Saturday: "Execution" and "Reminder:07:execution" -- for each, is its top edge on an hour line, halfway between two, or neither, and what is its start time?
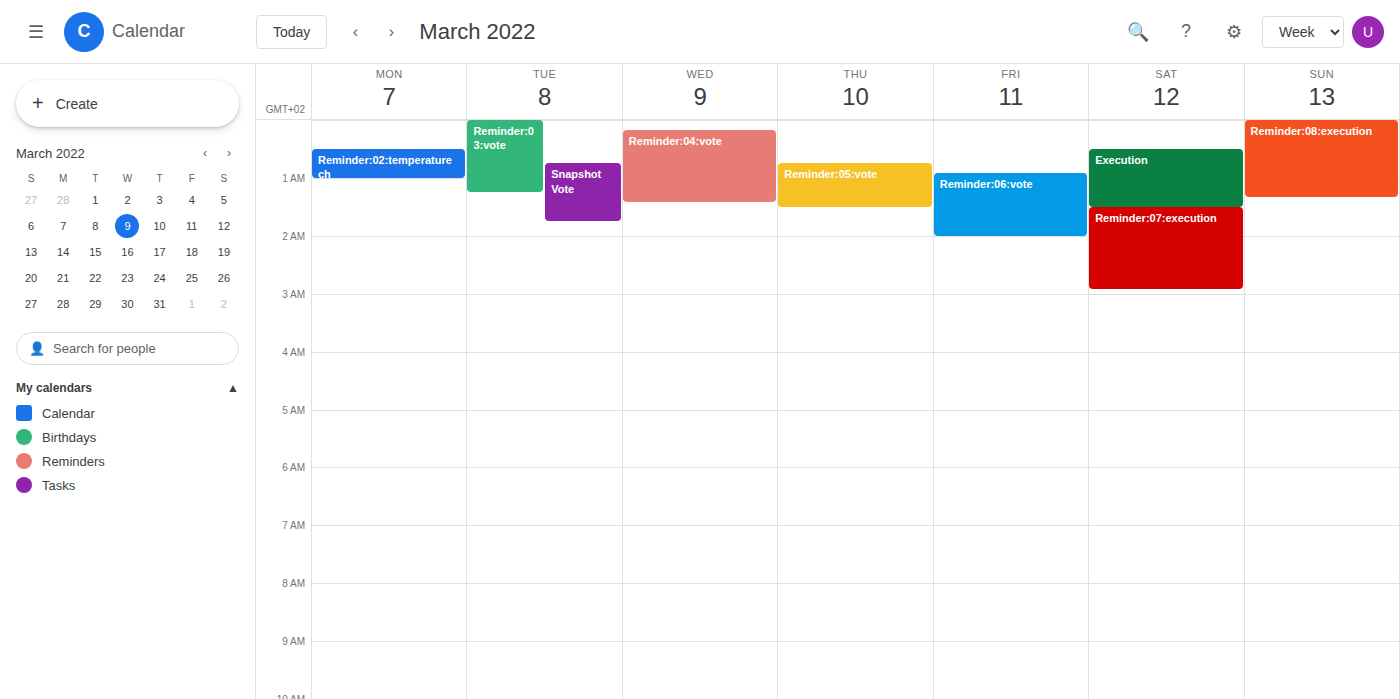
"Execution": 12:30 AM, halfway between the 12 AM and 1 AM lines. "Reminder:07:execution": 1:30 AM, halfway between the 1 AM and 2 AM lines.